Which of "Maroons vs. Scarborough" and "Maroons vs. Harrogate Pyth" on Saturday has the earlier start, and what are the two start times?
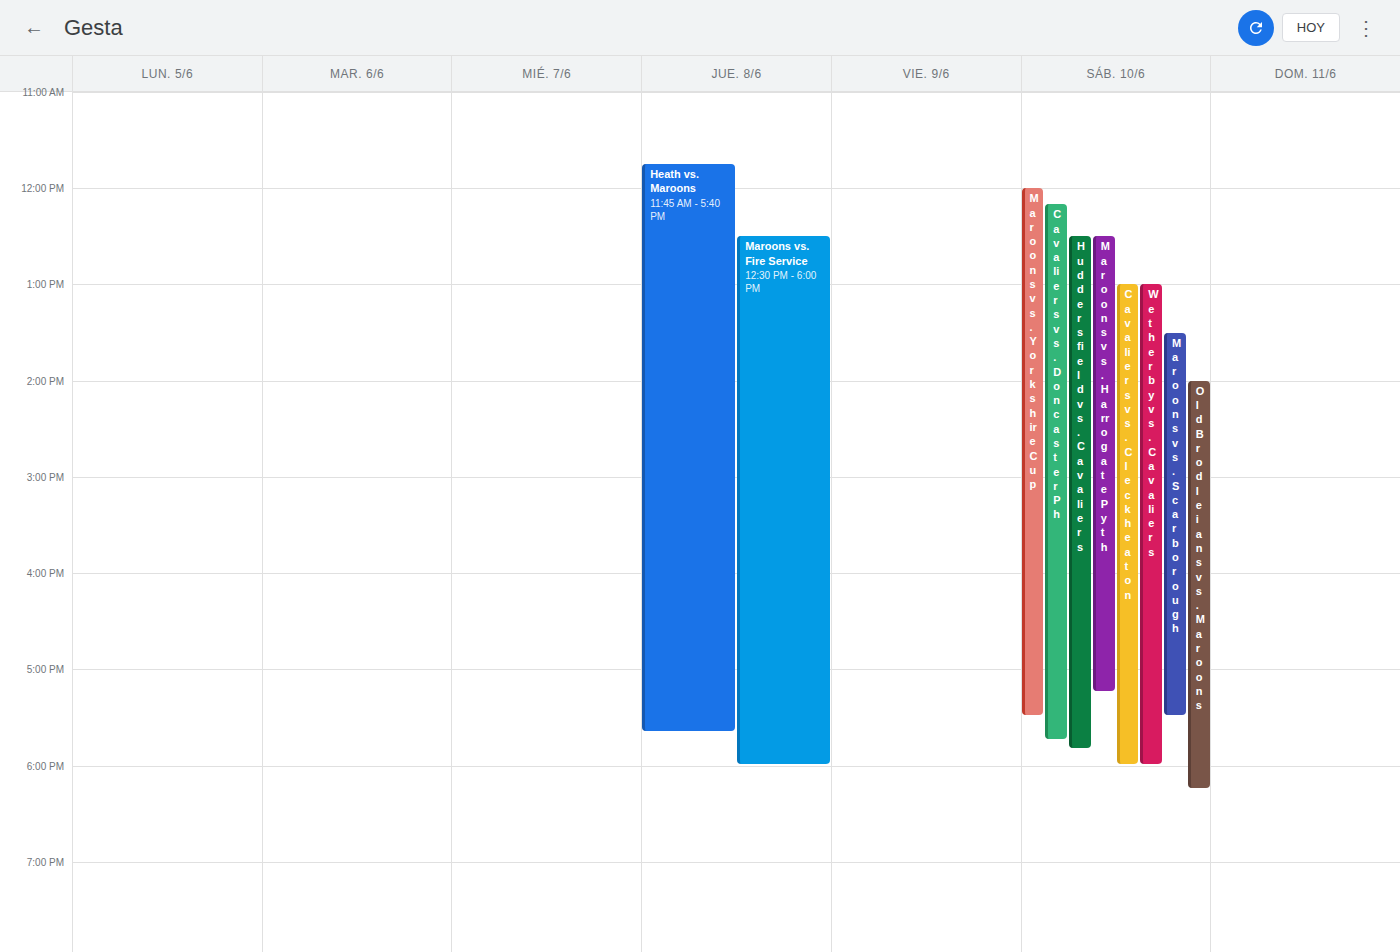
"Maroons vs. Harrogate Pyth" 12:30 PM; "Maroons vs. Scarborough" 1:30 PM.